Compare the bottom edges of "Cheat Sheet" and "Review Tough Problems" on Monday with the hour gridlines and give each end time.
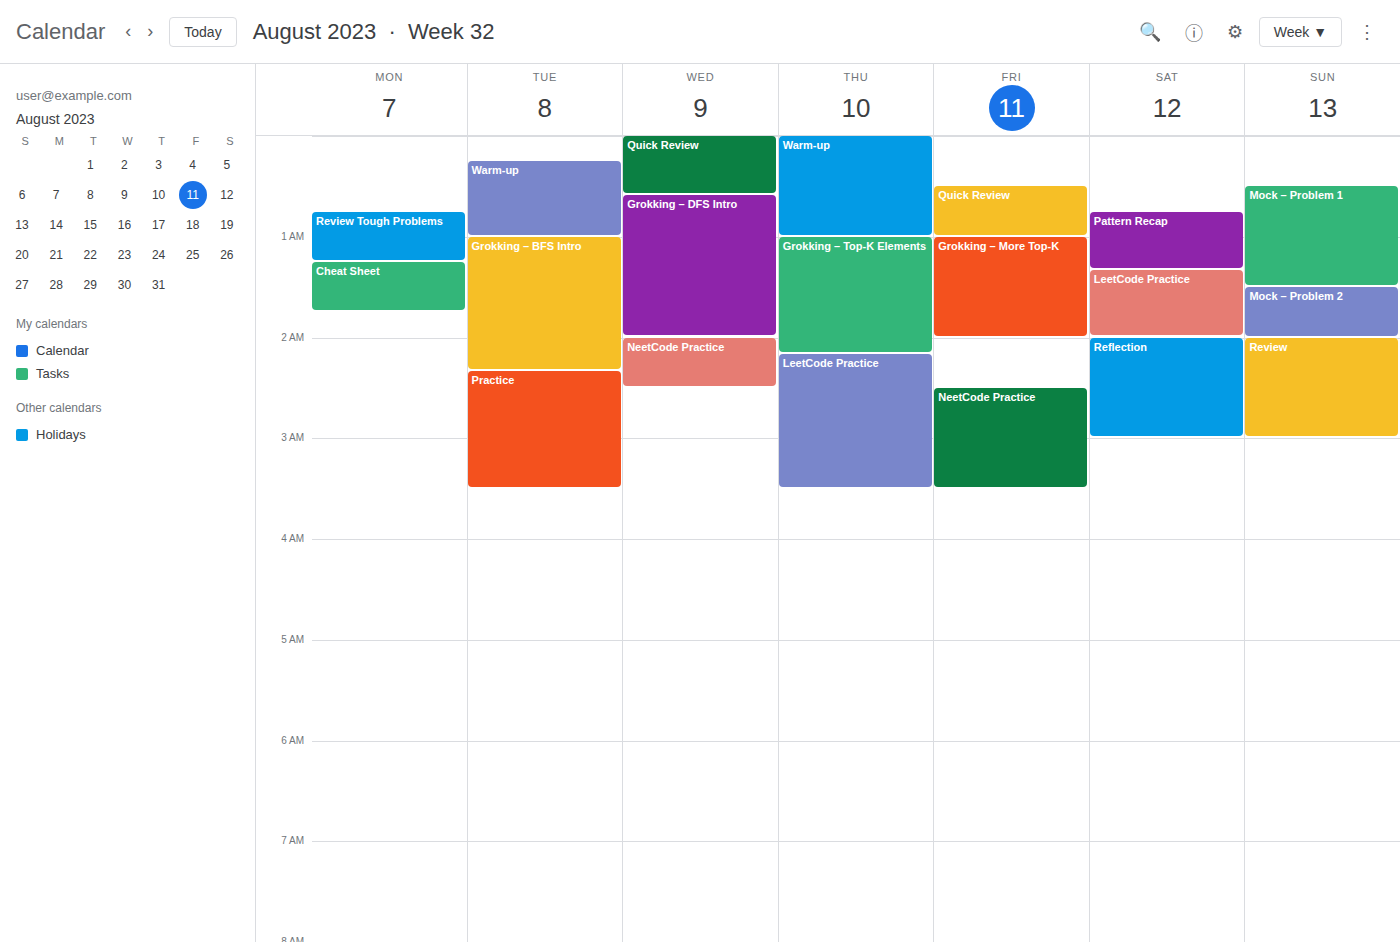
"Cheat Sheet": 1:45 AM, neither: three quarters of the way from the 1 AM line to the 2 AM line. "Review Tough Problems": 1:15 AM, neither: a quarter of the way from the 1 AM line to the 2 AM line.